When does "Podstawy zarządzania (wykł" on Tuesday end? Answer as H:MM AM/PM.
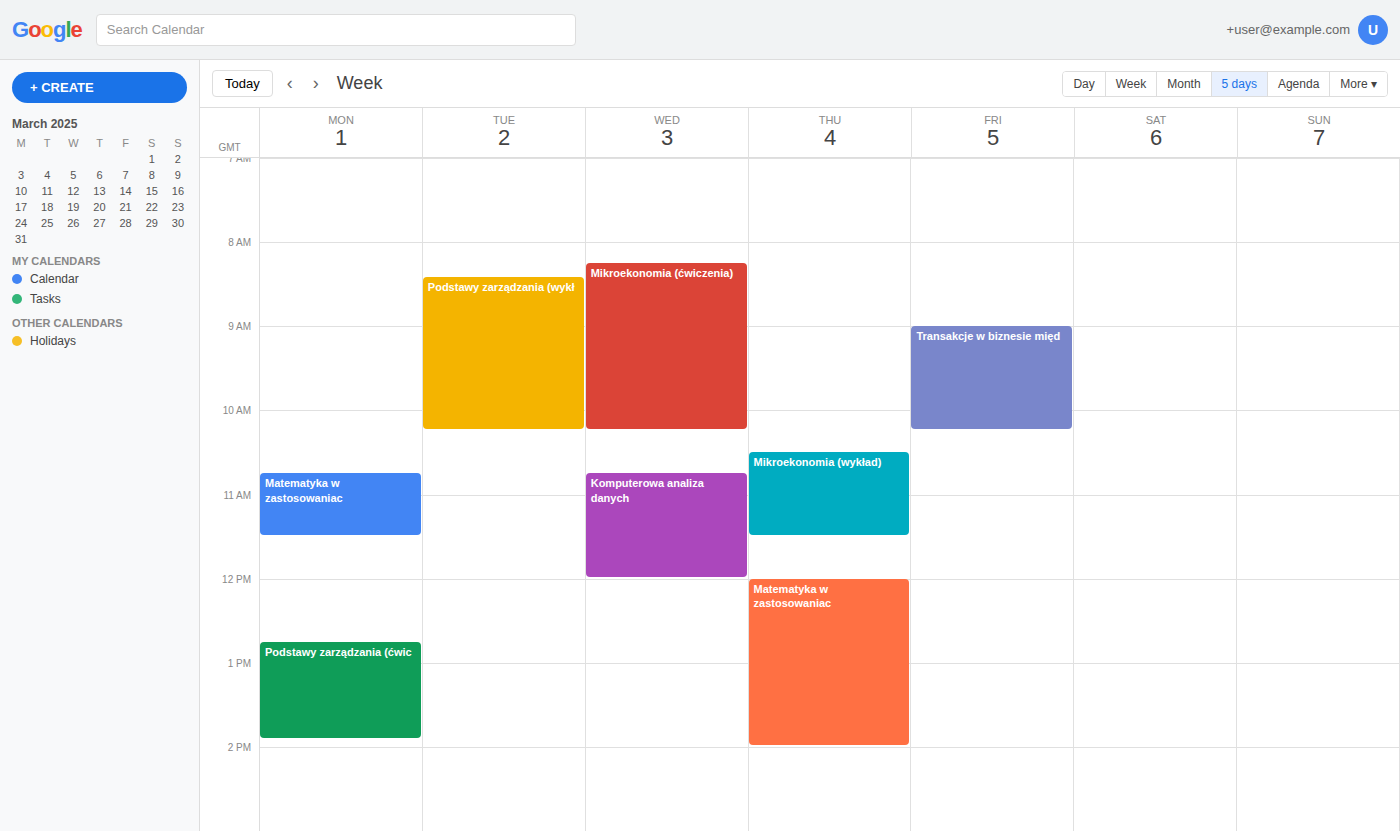
10:15 AM